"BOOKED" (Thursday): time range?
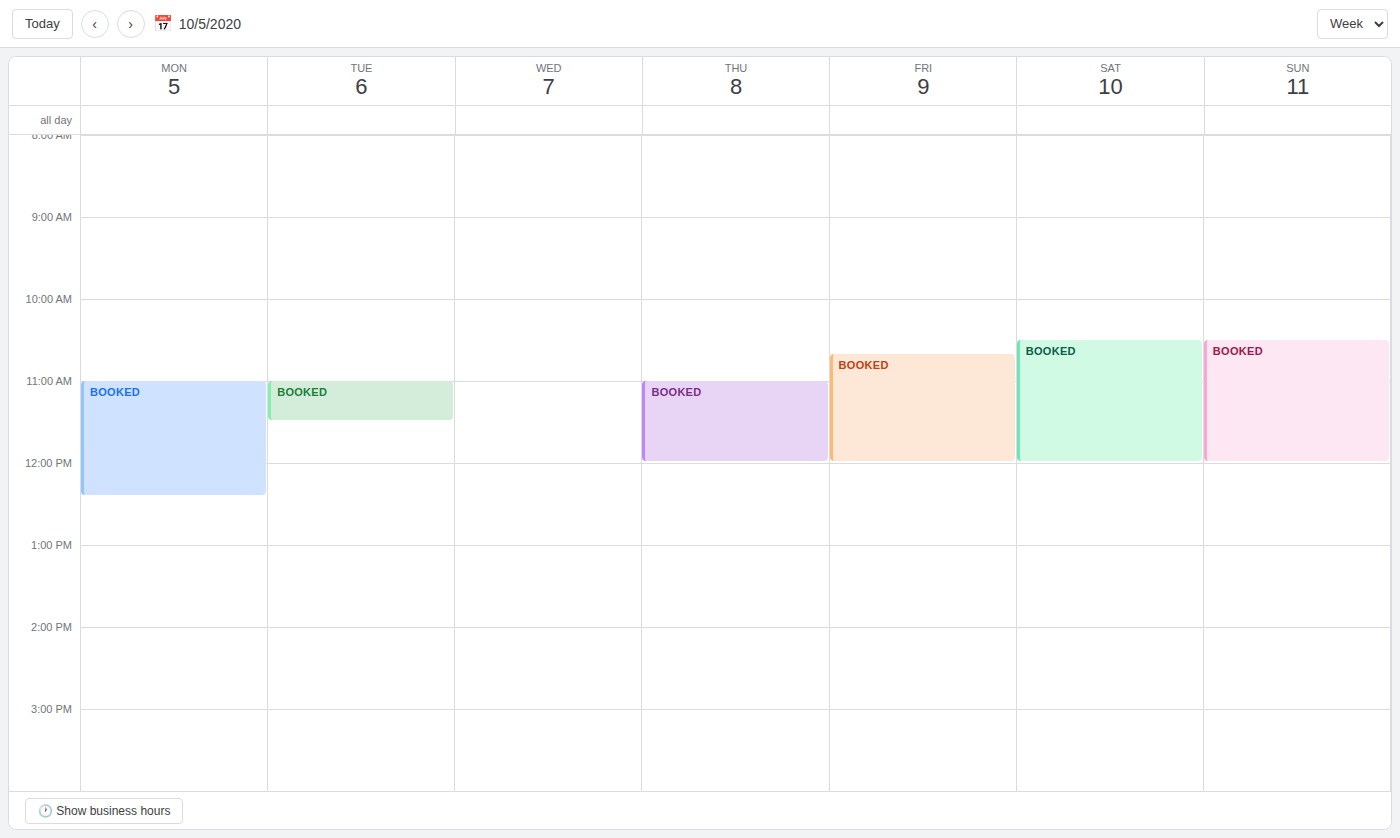
11:00 AM to 12:00 PM